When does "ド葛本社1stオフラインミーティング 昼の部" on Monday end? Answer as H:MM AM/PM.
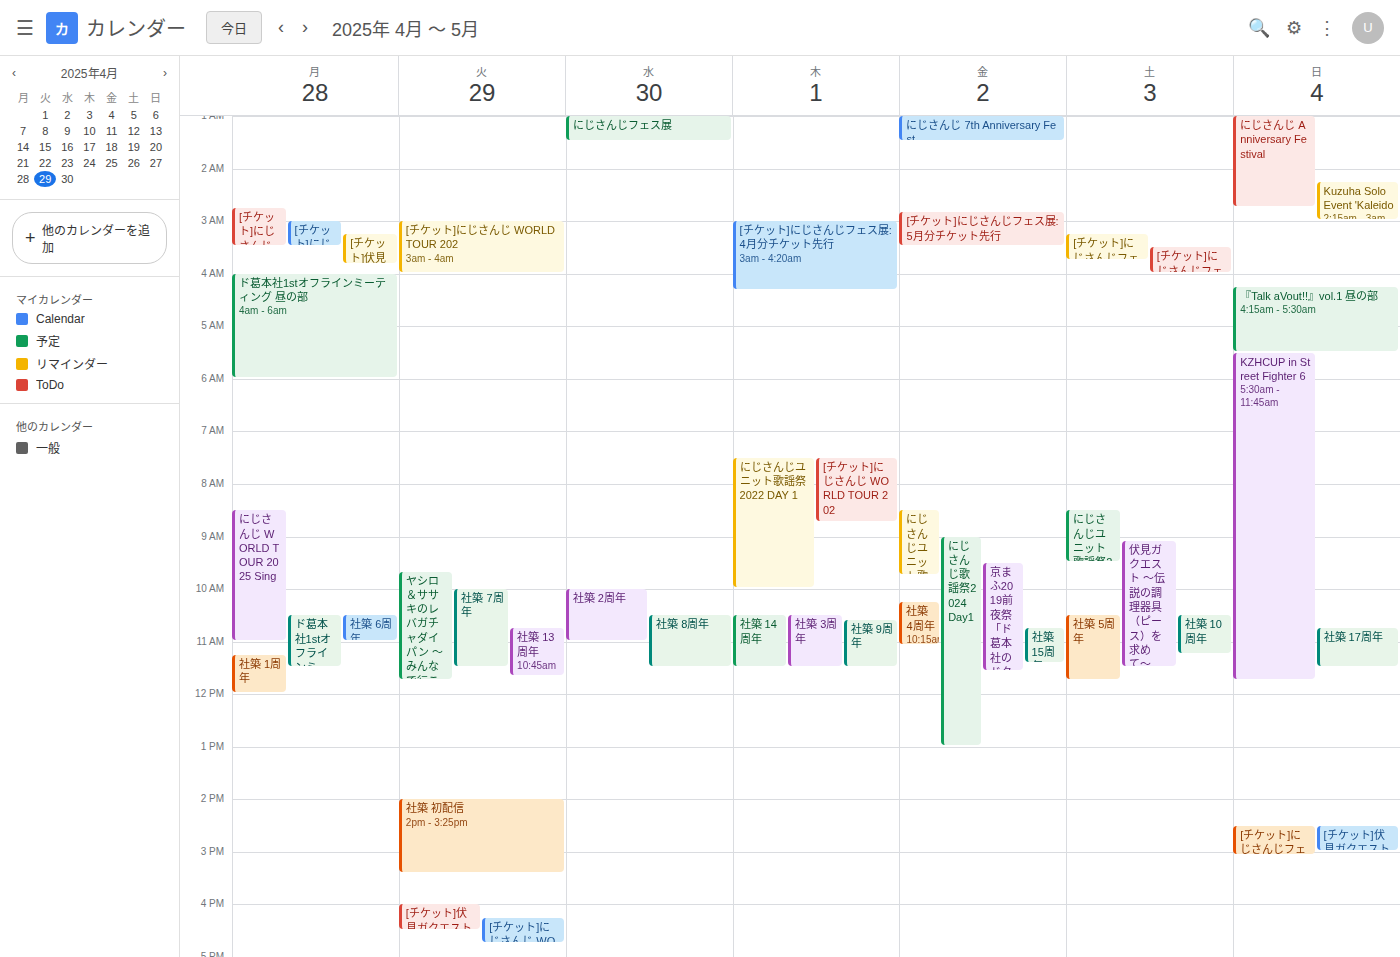
6:00 AM